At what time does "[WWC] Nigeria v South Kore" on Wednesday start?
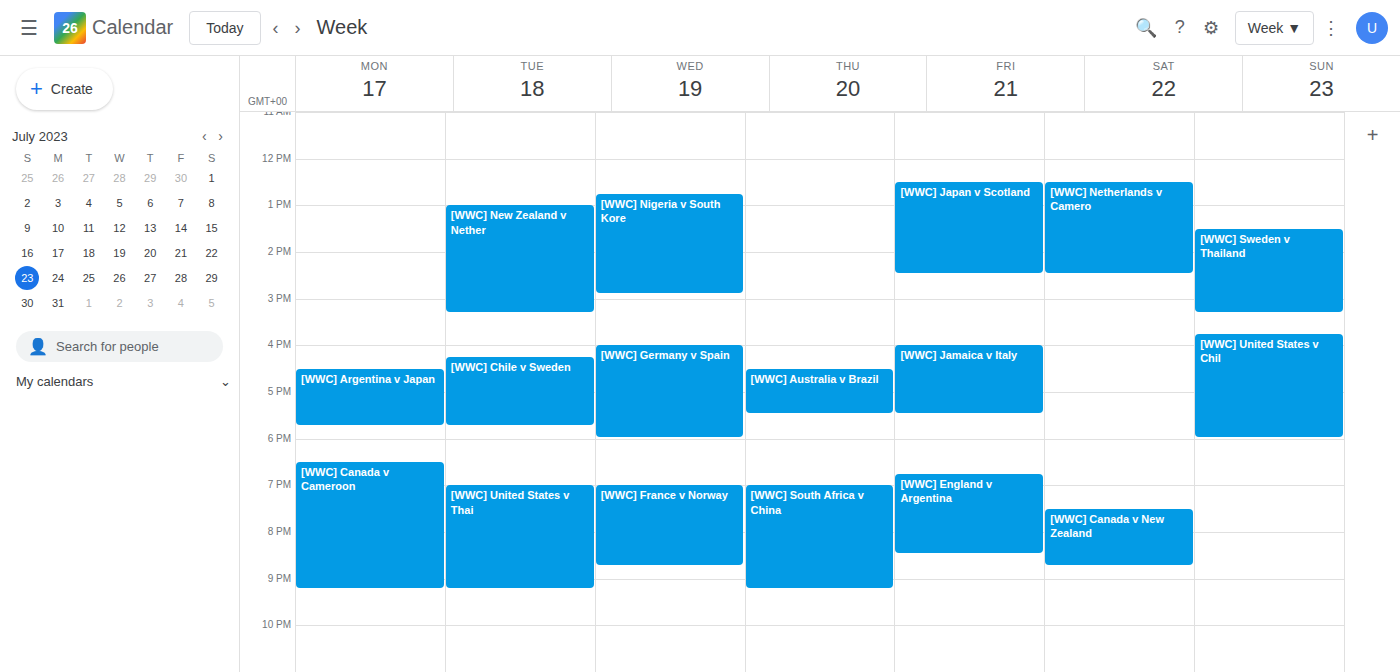
12:45 PM